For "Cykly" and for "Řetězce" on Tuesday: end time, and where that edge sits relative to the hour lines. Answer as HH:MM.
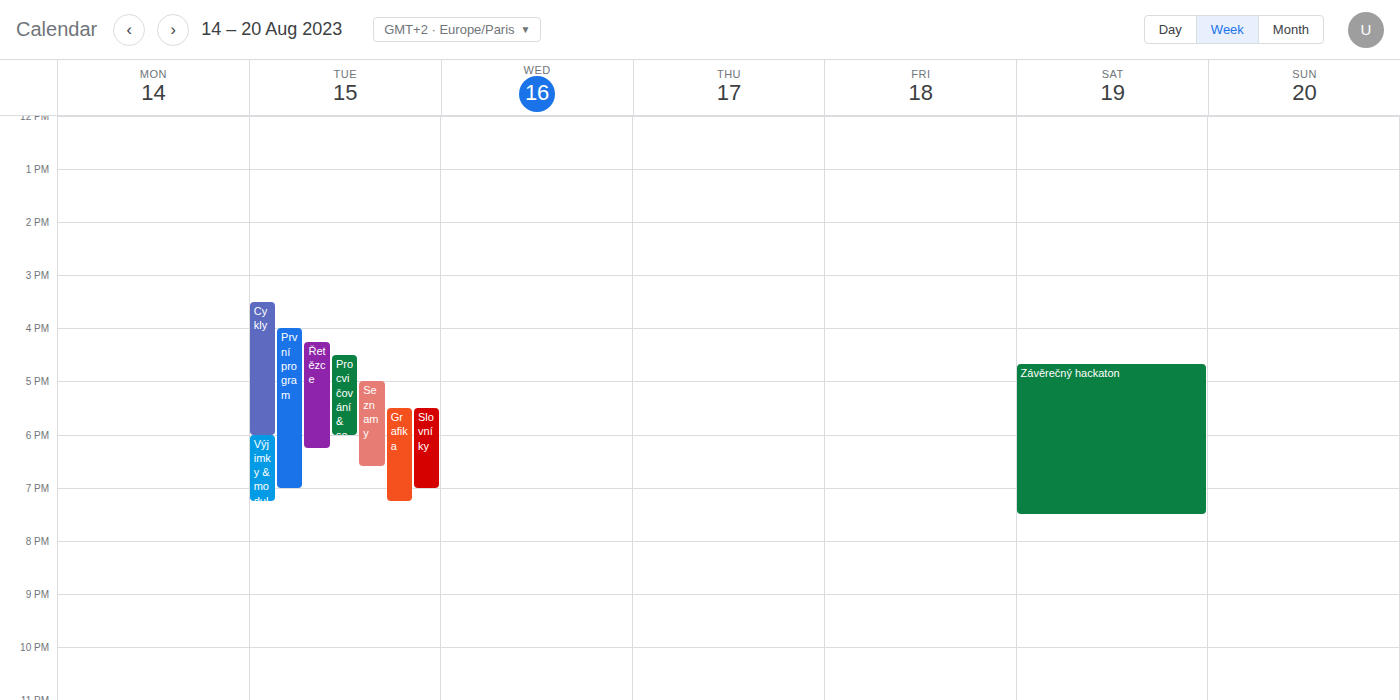
"Cykly": 18:00, exactly on the 18:00 line. "Řetězce": 18:15, neither: a quarter of the way from the 18:00 line to the 19:00 line.